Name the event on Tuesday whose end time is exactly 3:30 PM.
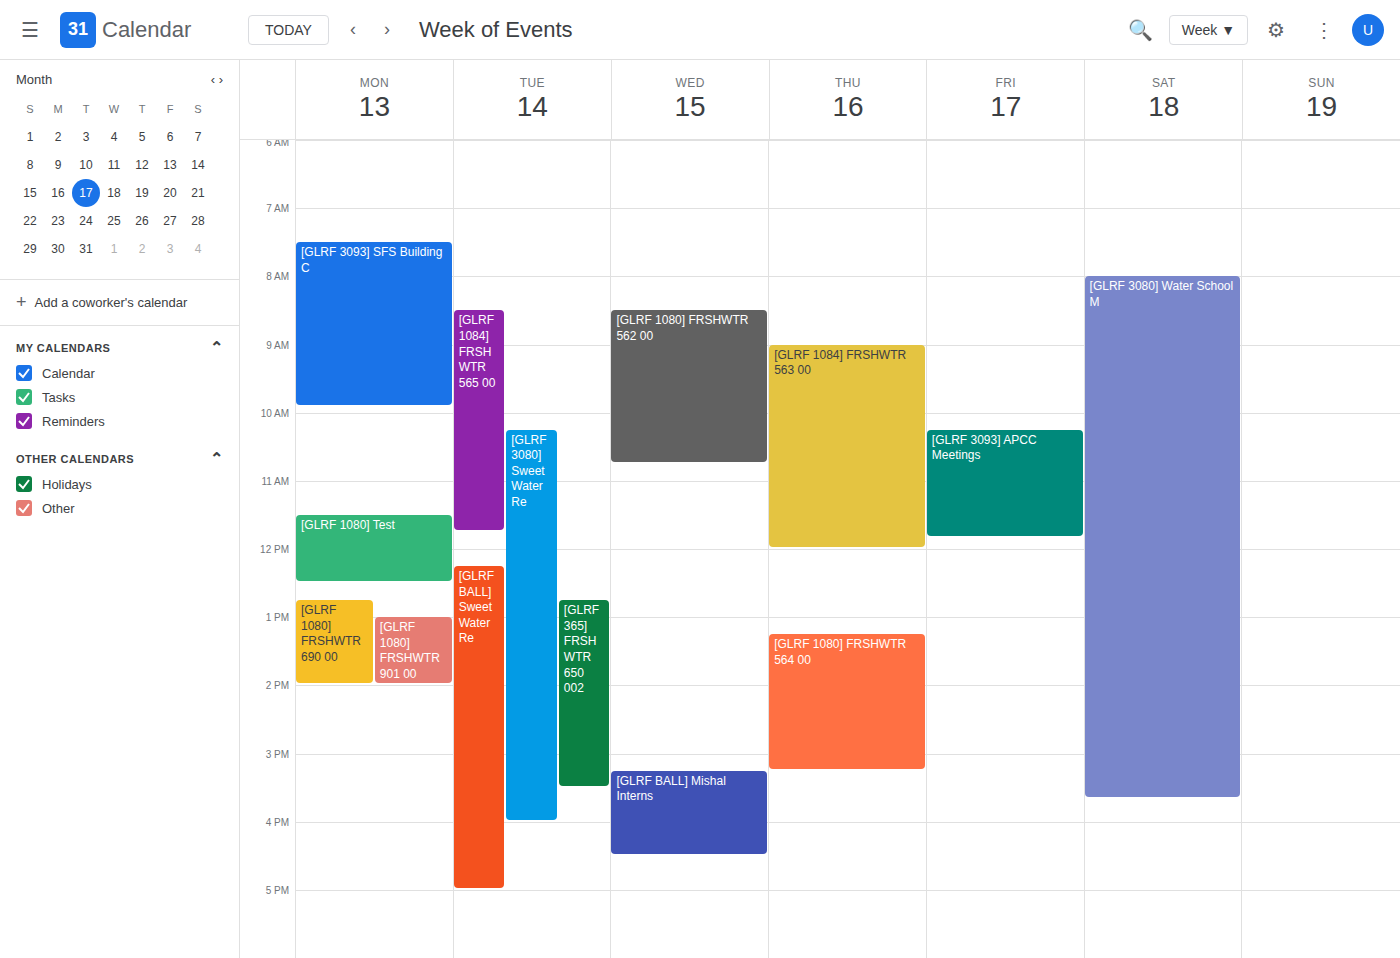
"[GLRF 365] FRSHWTR 650 002"